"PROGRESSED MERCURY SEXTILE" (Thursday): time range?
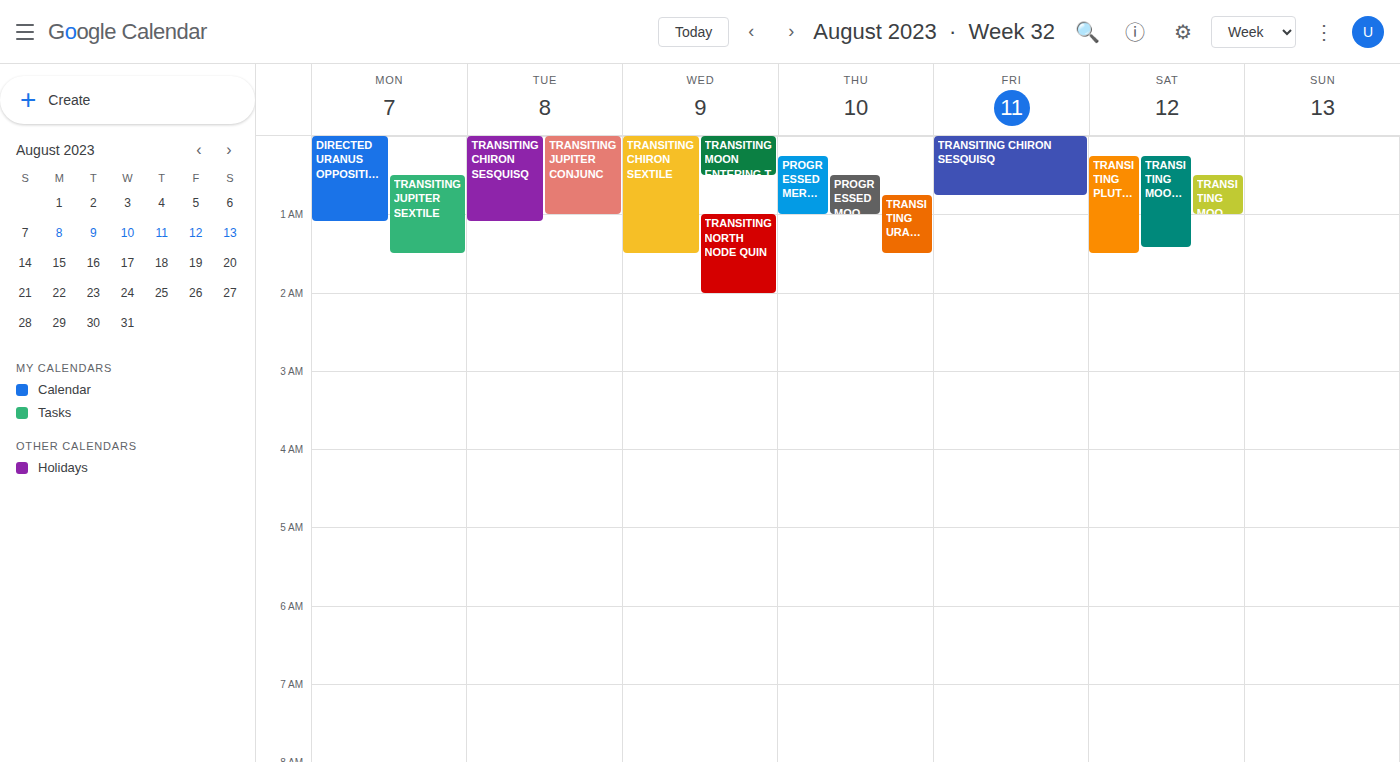
00:15 to 01:00